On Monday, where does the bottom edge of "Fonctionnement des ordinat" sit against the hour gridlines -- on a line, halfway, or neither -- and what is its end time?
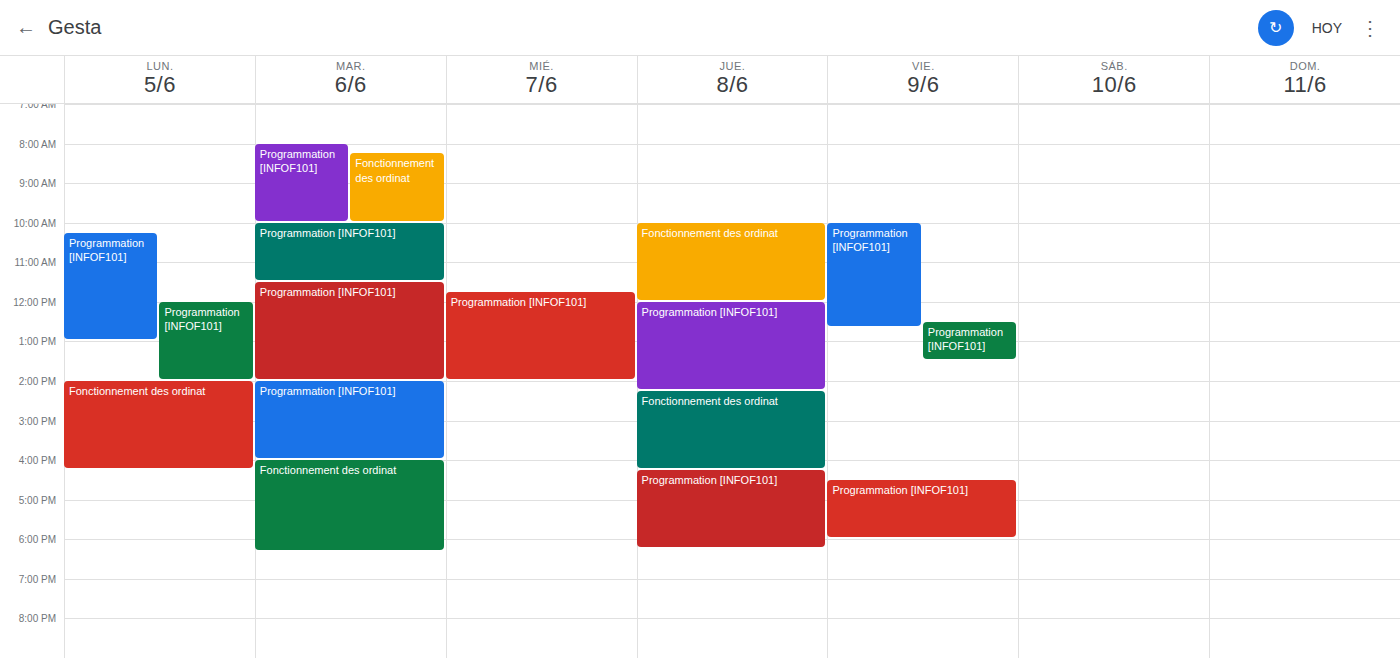
4:15 PM -- neither: a quarter of the way from the 4 PM line to the 5 PM line.